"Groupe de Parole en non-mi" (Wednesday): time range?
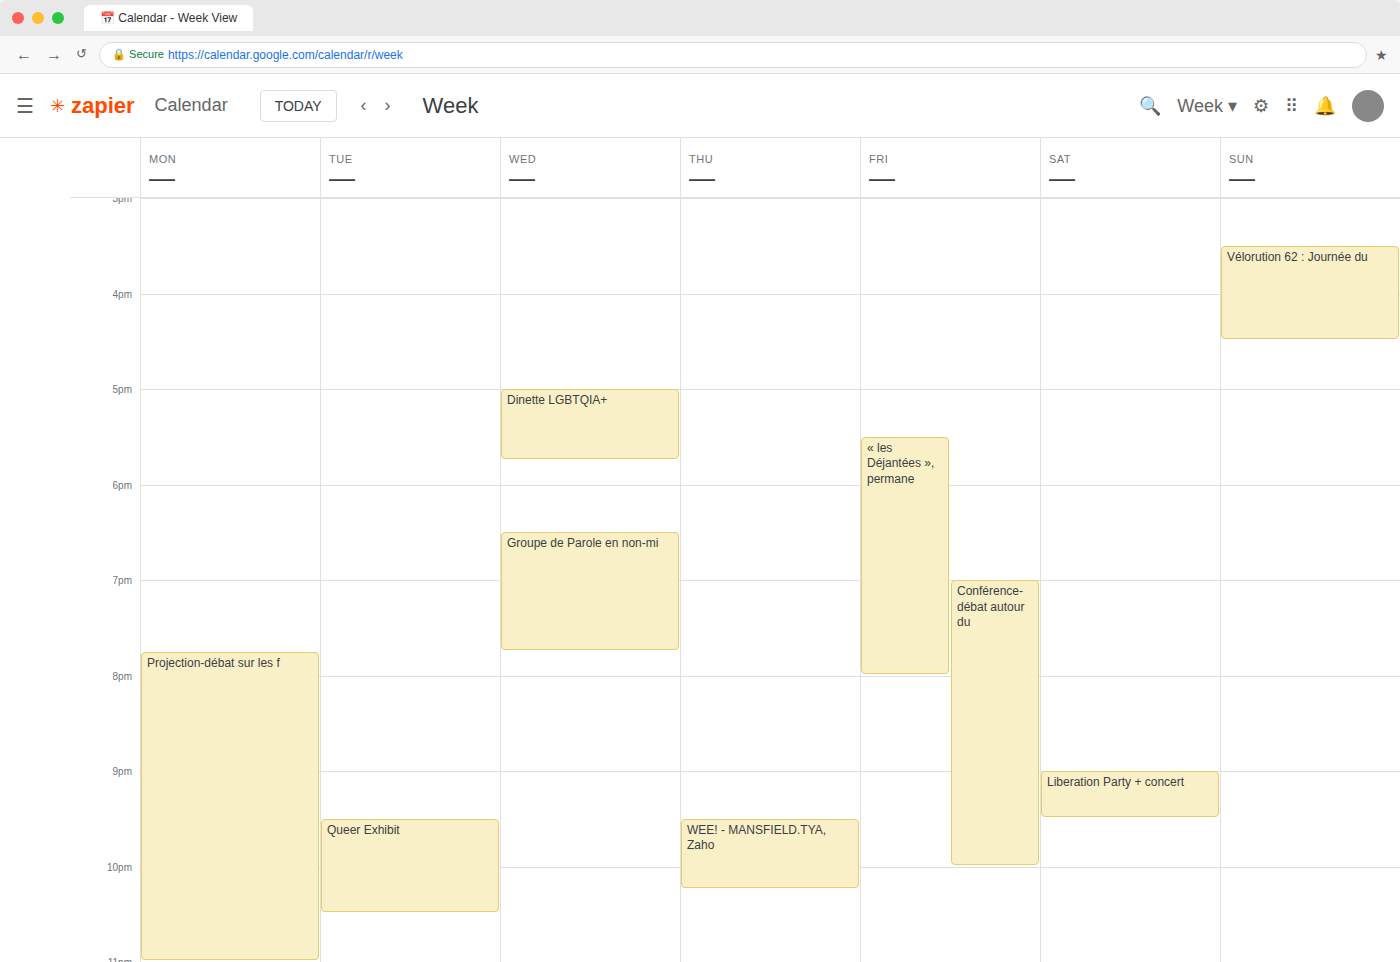
6:30 PM to 7:45 PM